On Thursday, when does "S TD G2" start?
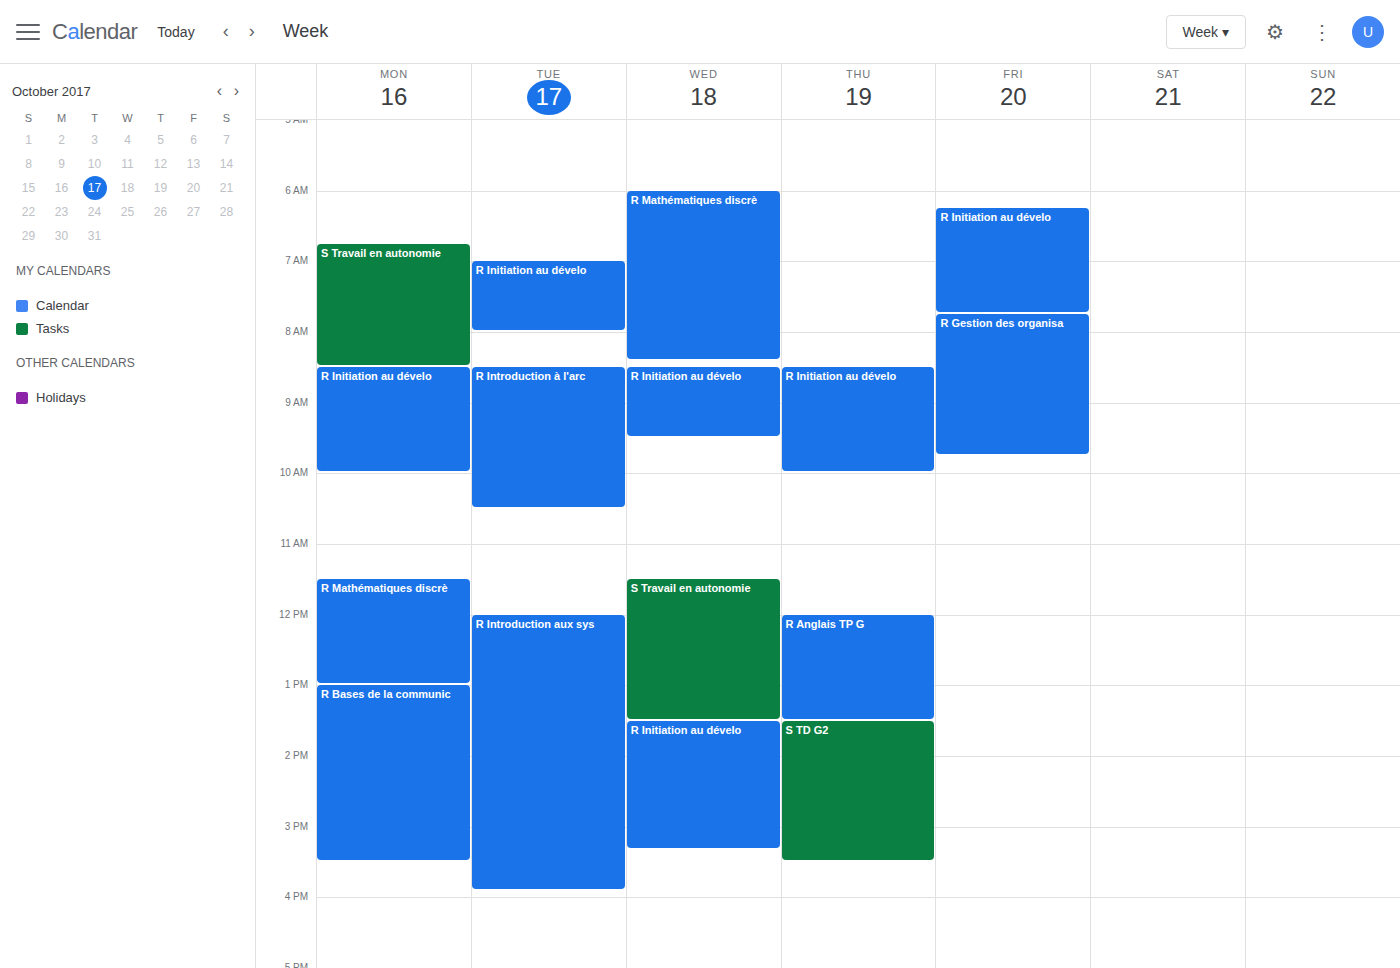
13:30